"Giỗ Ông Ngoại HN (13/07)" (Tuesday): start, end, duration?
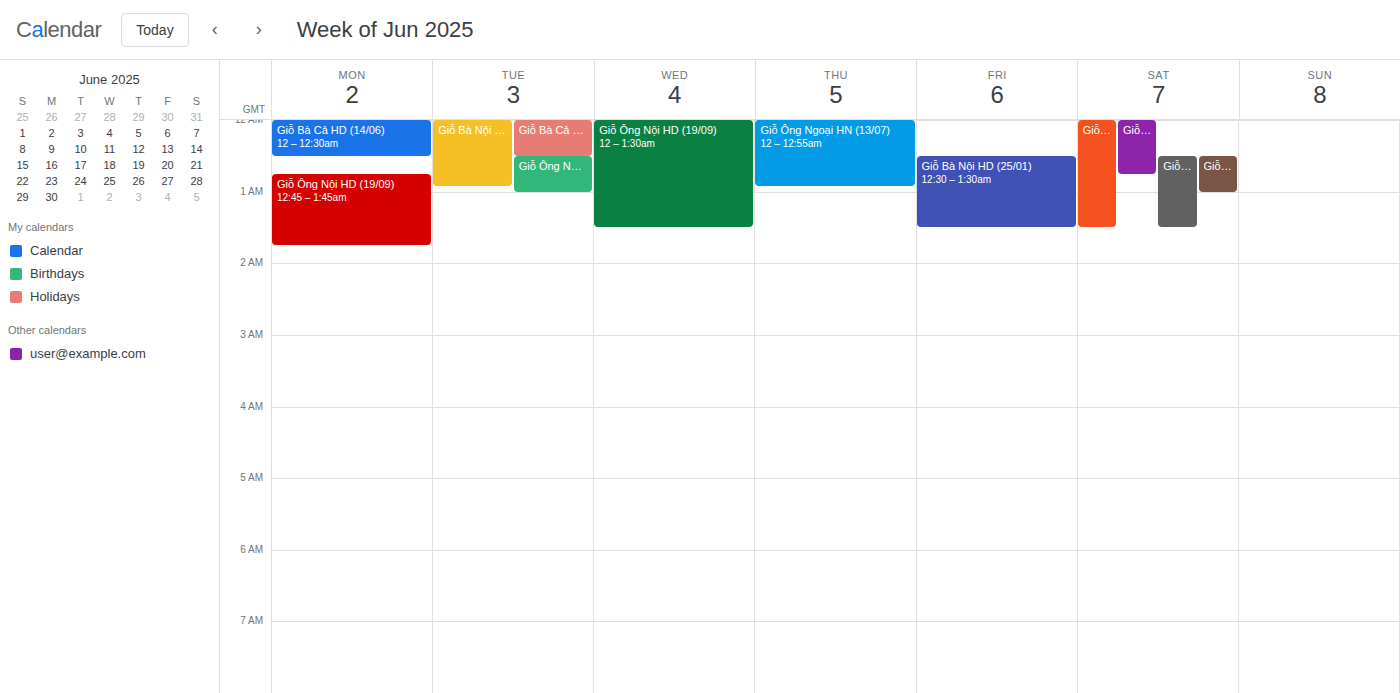
12:30 AM to 1:00 AM, 30 minutes